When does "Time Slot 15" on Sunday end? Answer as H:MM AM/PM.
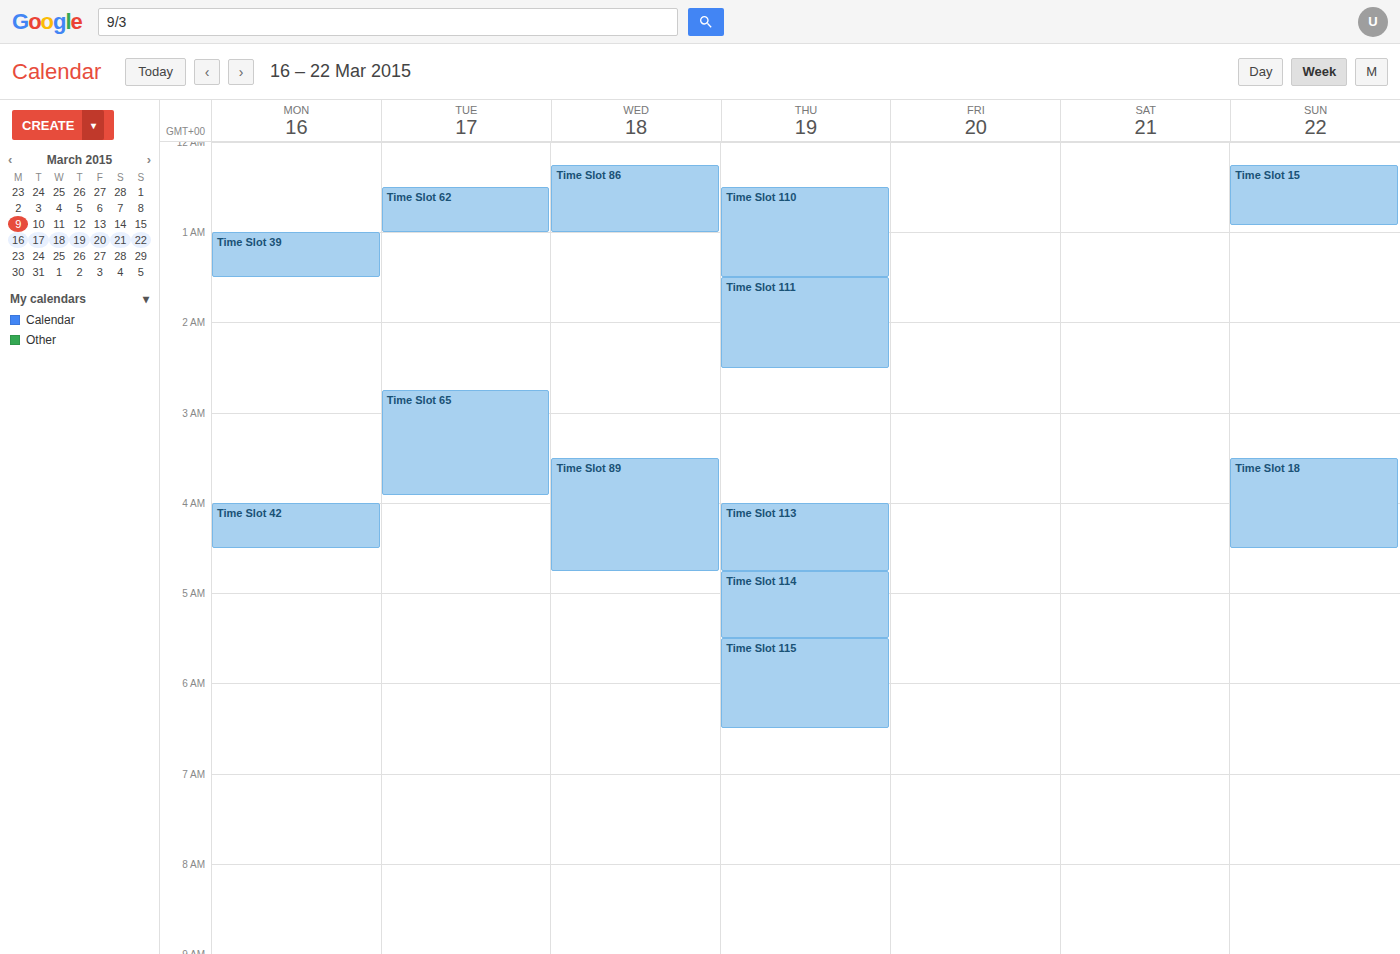
12:55 AM